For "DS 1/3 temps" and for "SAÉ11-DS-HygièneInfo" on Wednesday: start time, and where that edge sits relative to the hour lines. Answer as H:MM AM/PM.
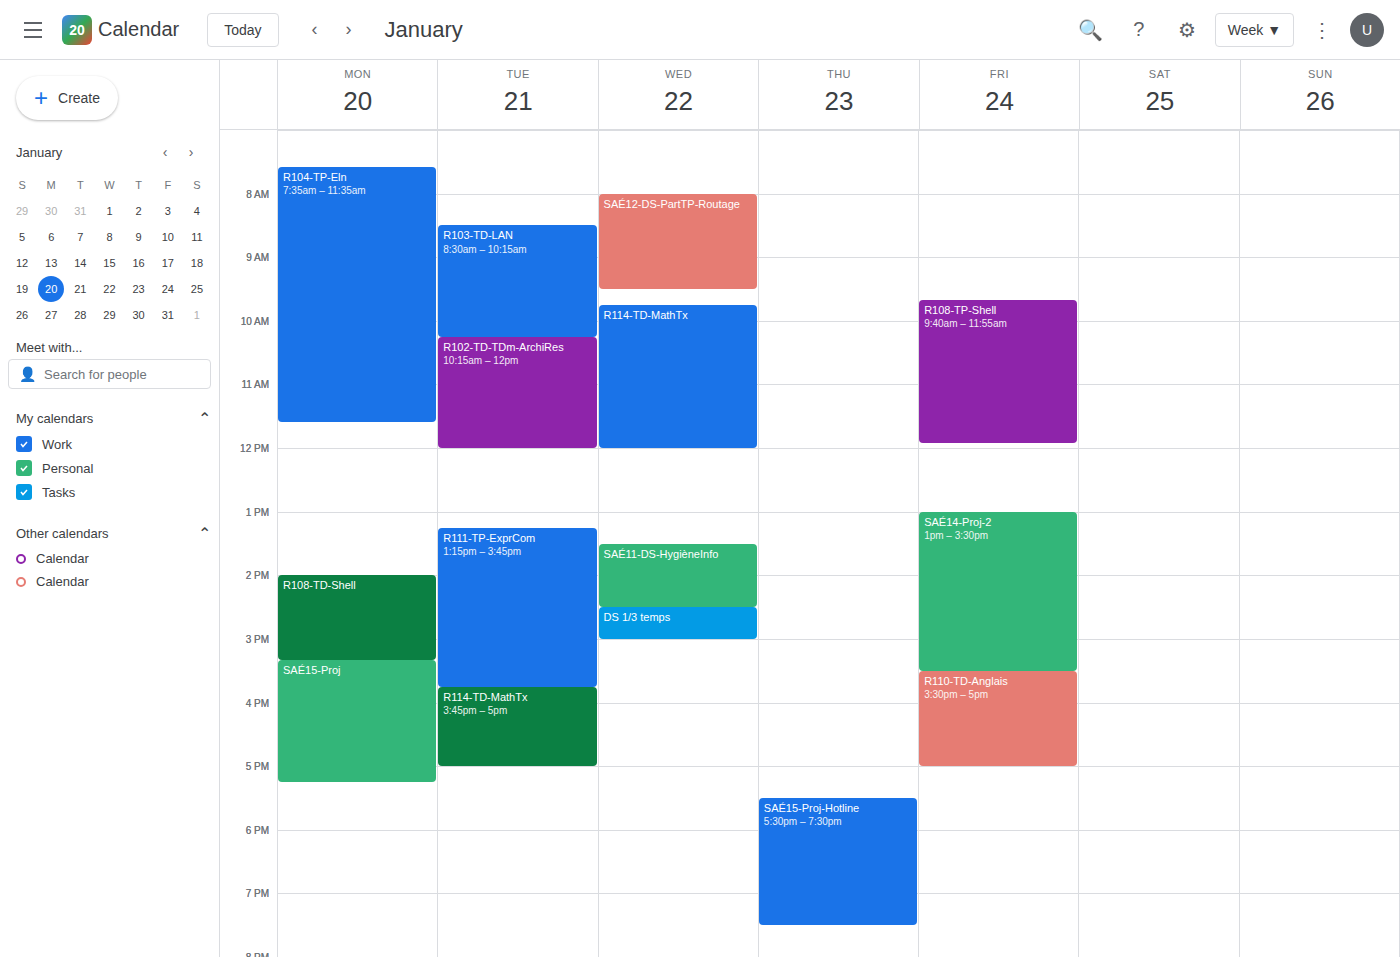
"DS 1/3 temps": 2:30 PM, halfway between the 2 PM and 3 PM lines. "SAÉ11-DS-HygièneInfo": 1:30 PM, halfway between the 1 PM and 2 PM lines.